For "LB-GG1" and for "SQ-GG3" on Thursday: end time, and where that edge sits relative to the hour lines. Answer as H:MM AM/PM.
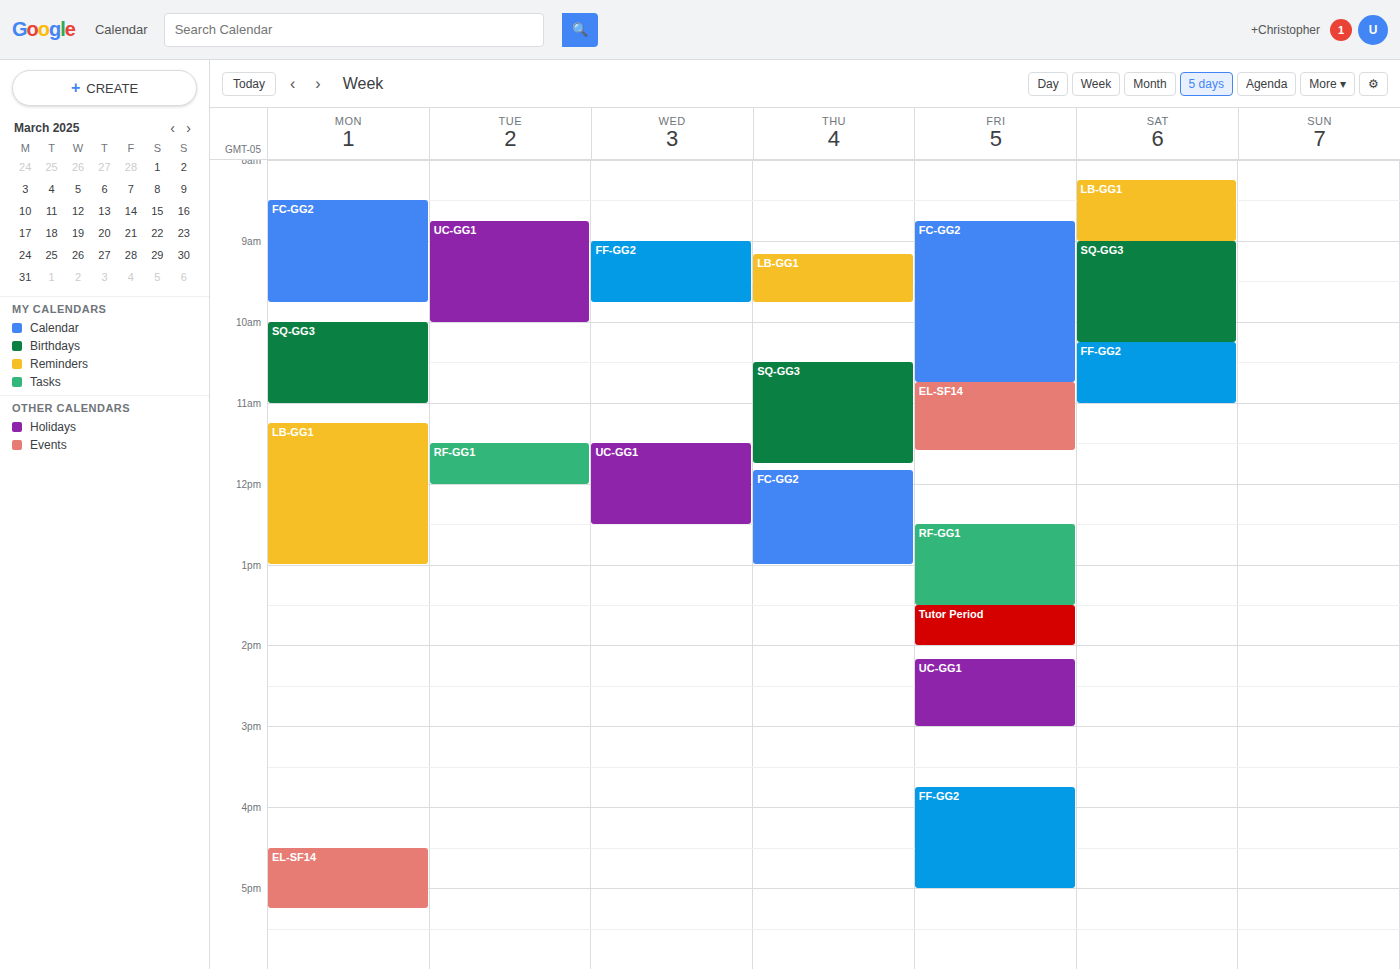
"LB-GG1": 9:45 AM, neither: three quarters of the way from the 9 AM line to the 10 AM line. "SQ-GG3": 11:45 AM, neither: three quarters of the way from the 11 AM line to the 12 PM line.